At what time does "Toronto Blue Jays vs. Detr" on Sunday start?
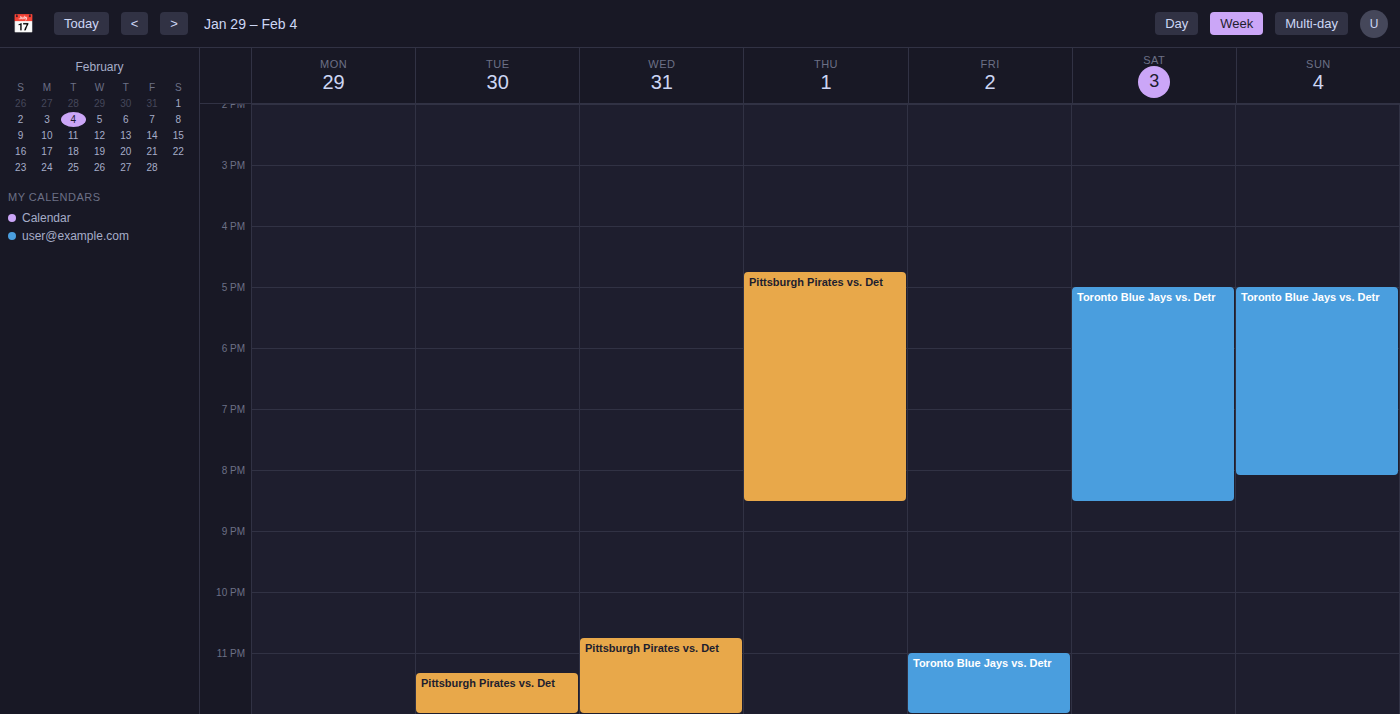
5:00 PM